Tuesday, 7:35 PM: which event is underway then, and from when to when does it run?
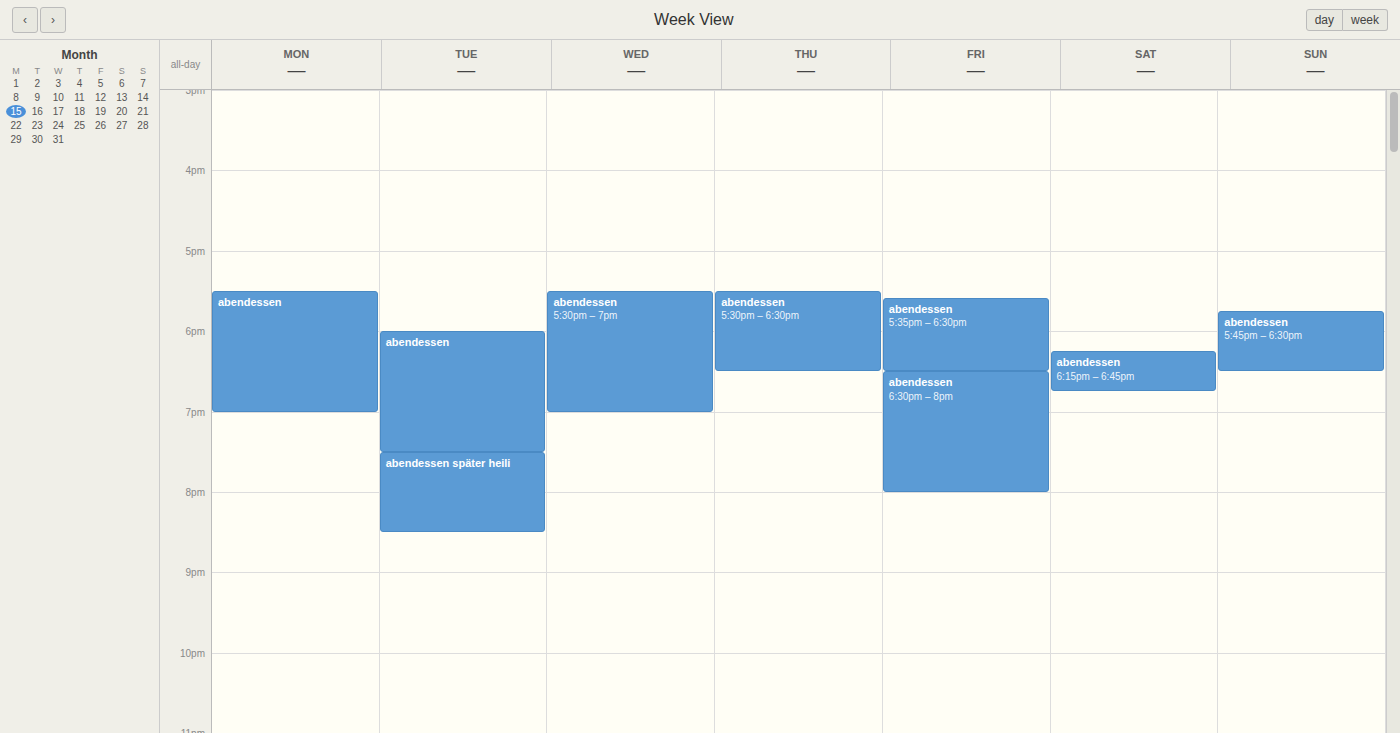
"abendessen später heili", 7:30 PM to 8:30 PM